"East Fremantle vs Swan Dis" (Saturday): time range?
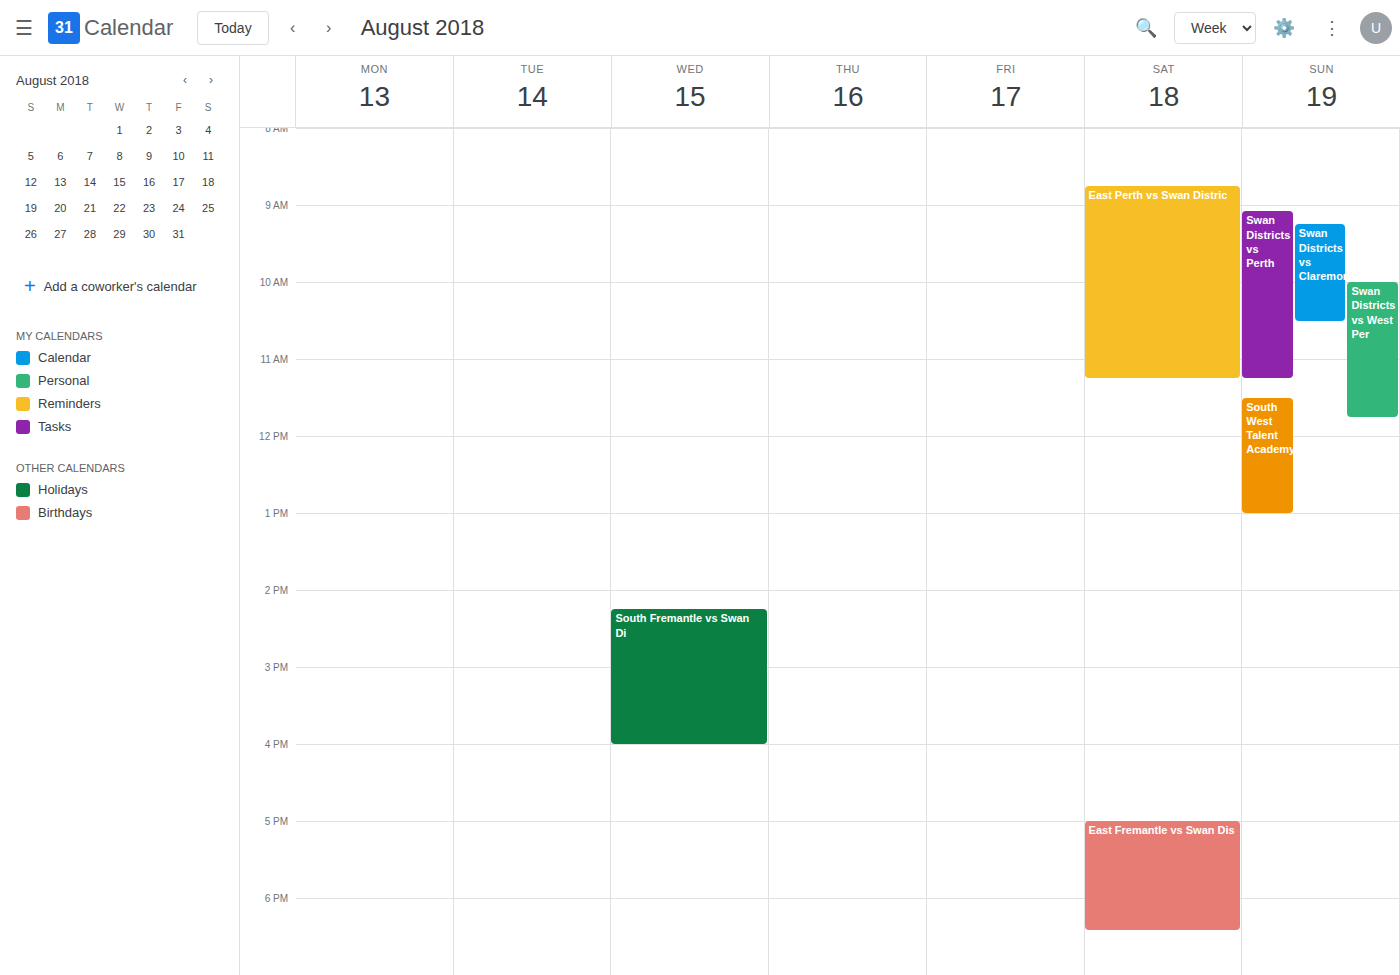
5:00 PM to 6:25 PM